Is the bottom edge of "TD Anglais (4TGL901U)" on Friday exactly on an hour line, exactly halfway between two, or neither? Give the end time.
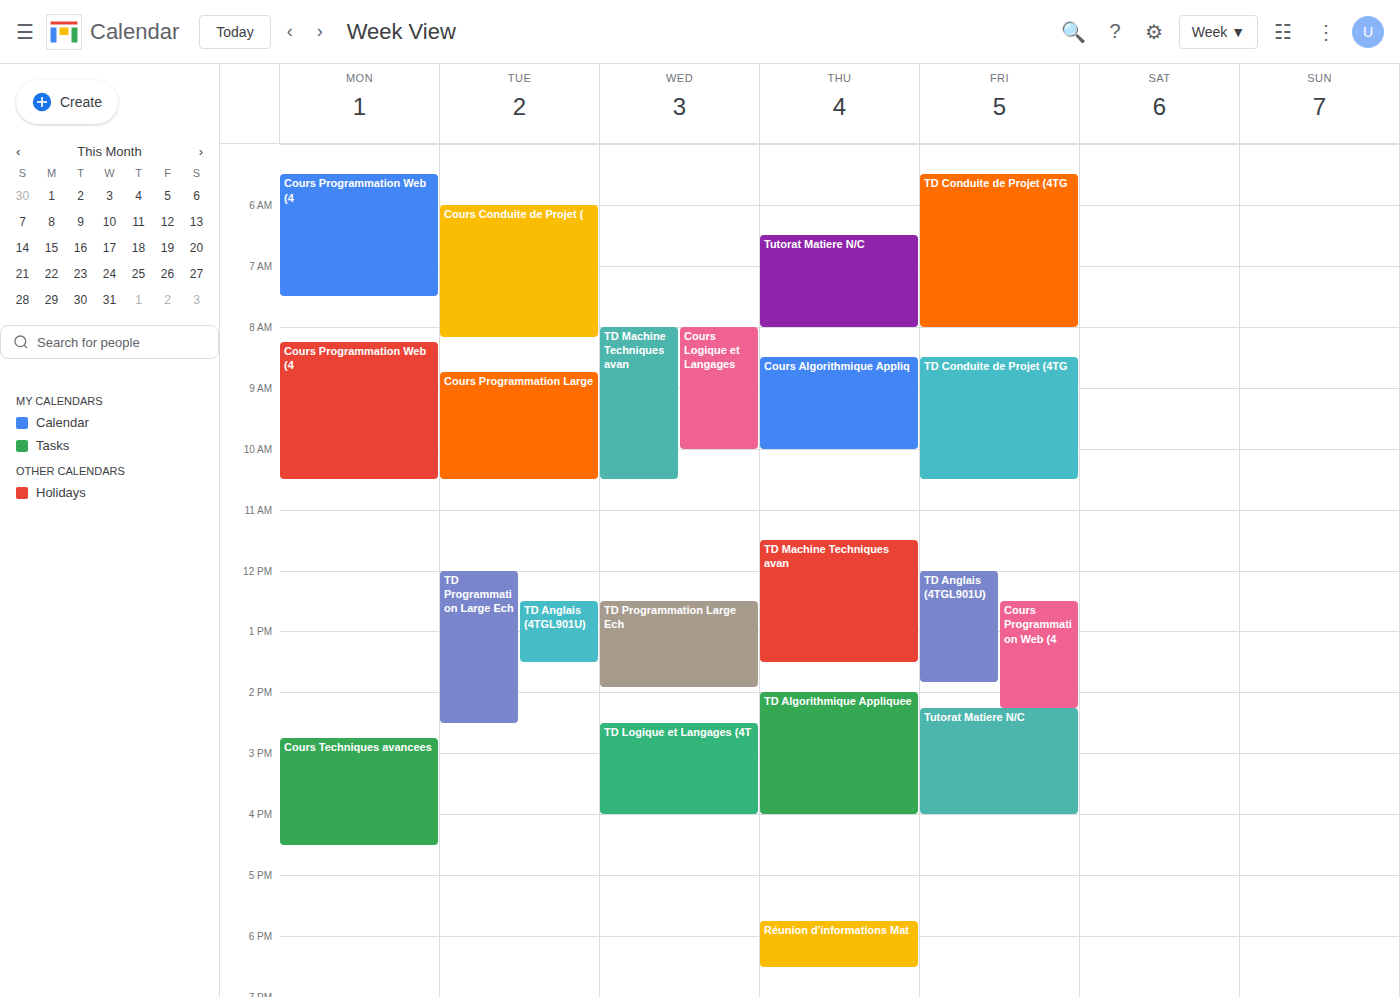
1:50 PM -- neither: 50 minutes below the 1 PM line and 10 minutes above the 2 PM line.